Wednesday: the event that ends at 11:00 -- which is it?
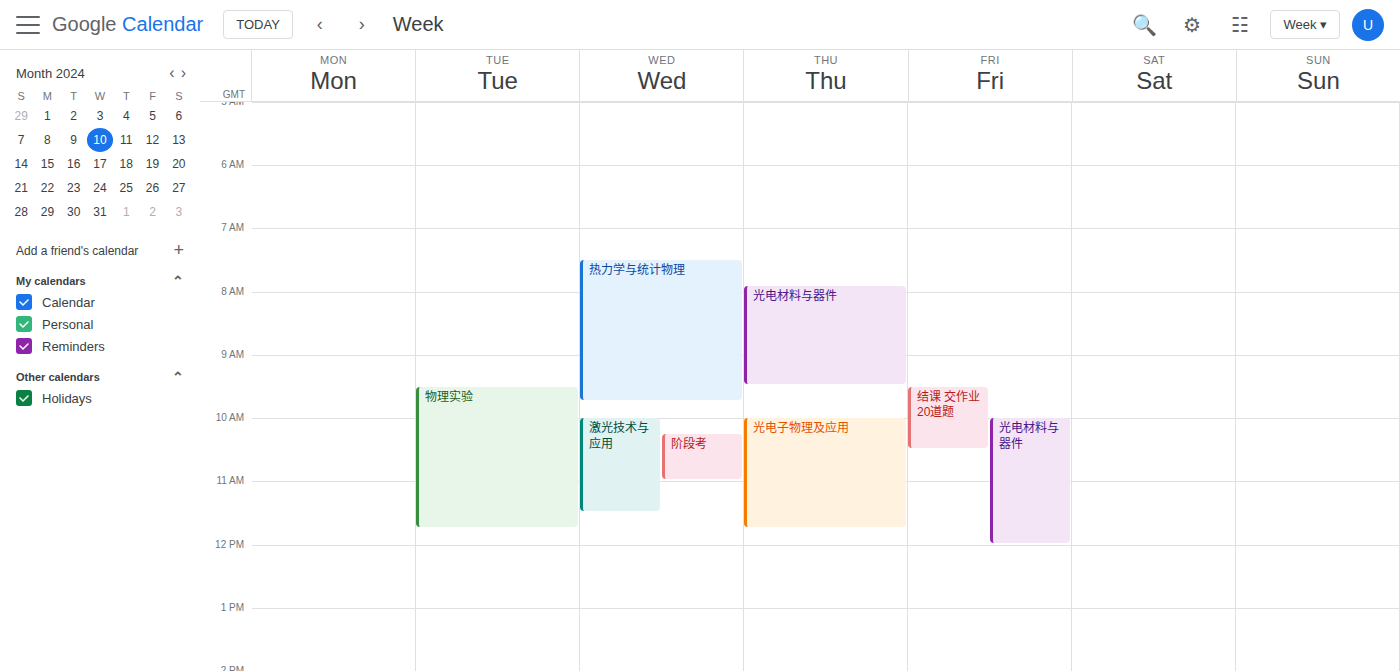
"阶段考"